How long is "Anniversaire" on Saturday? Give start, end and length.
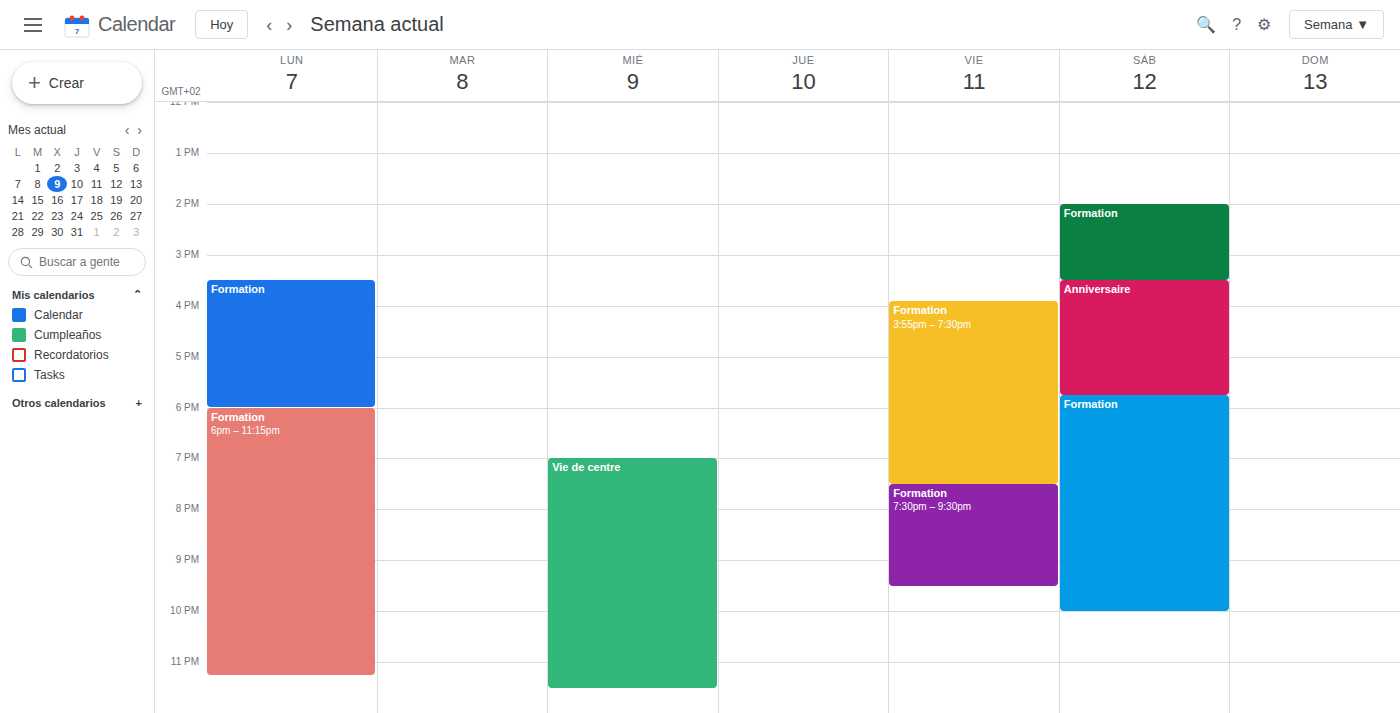
3:30 PM to 5:45 PM, 2 hours 15 minutes